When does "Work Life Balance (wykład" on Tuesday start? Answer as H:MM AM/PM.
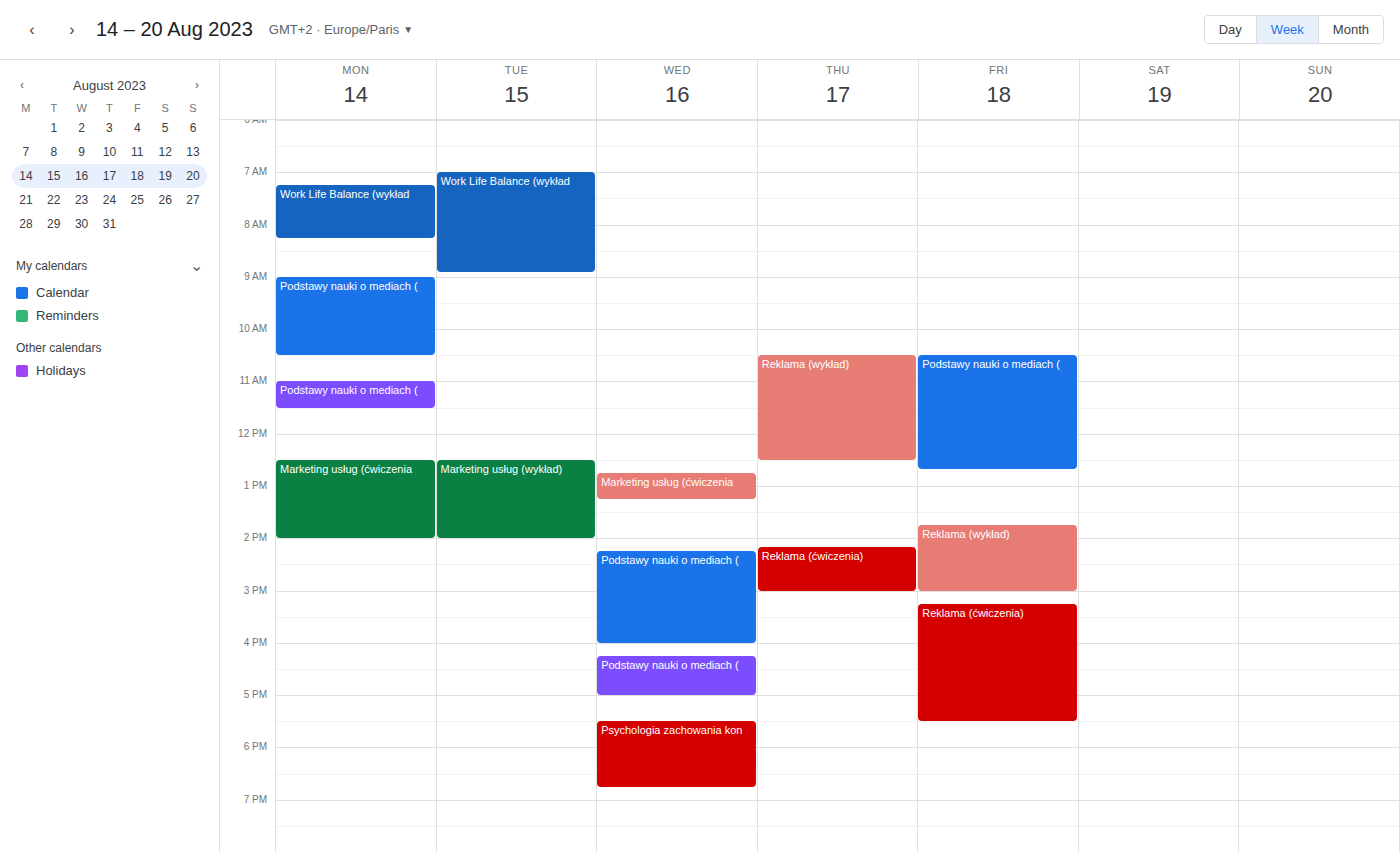
7:00 AM